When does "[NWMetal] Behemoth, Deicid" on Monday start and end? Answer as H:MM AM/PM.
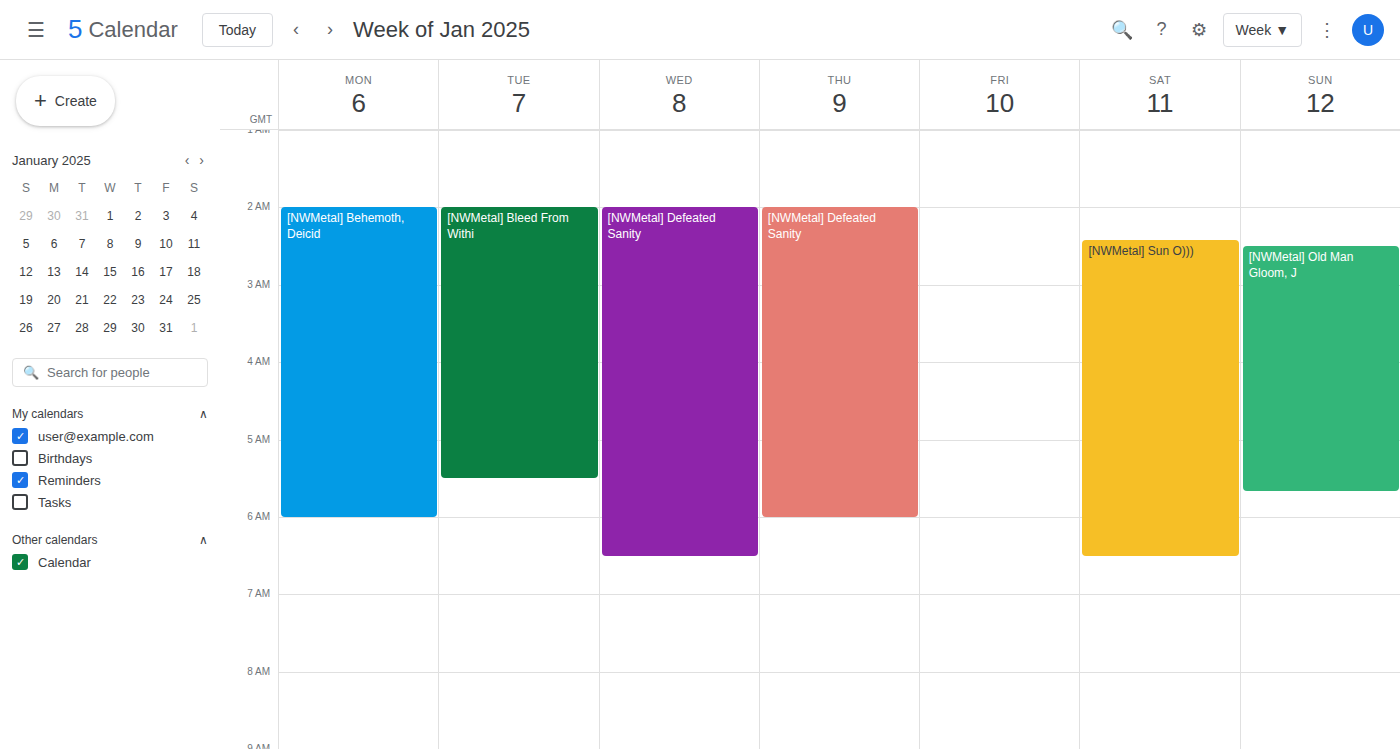
2:00 AM to 6:00 AM